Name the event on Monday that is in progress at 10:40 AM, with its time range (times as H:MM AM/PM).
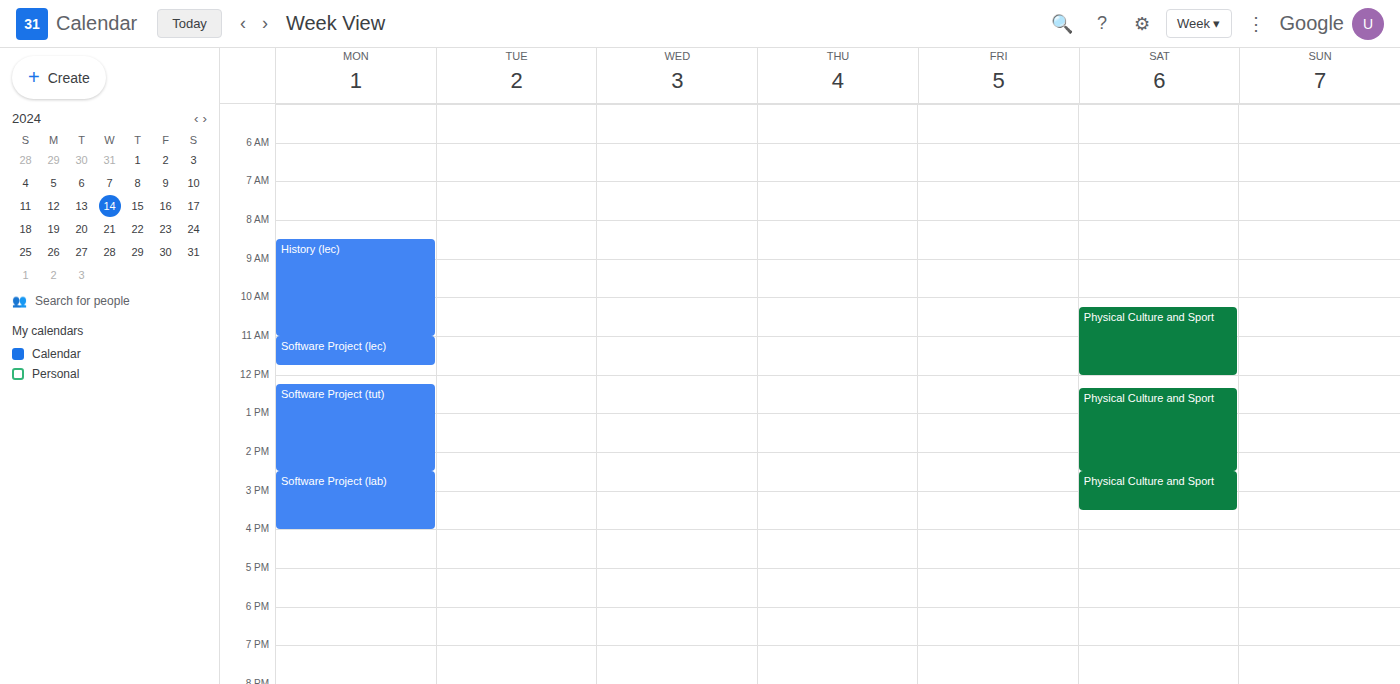
"History (lec)", 8:30 AM to 11:00 AM